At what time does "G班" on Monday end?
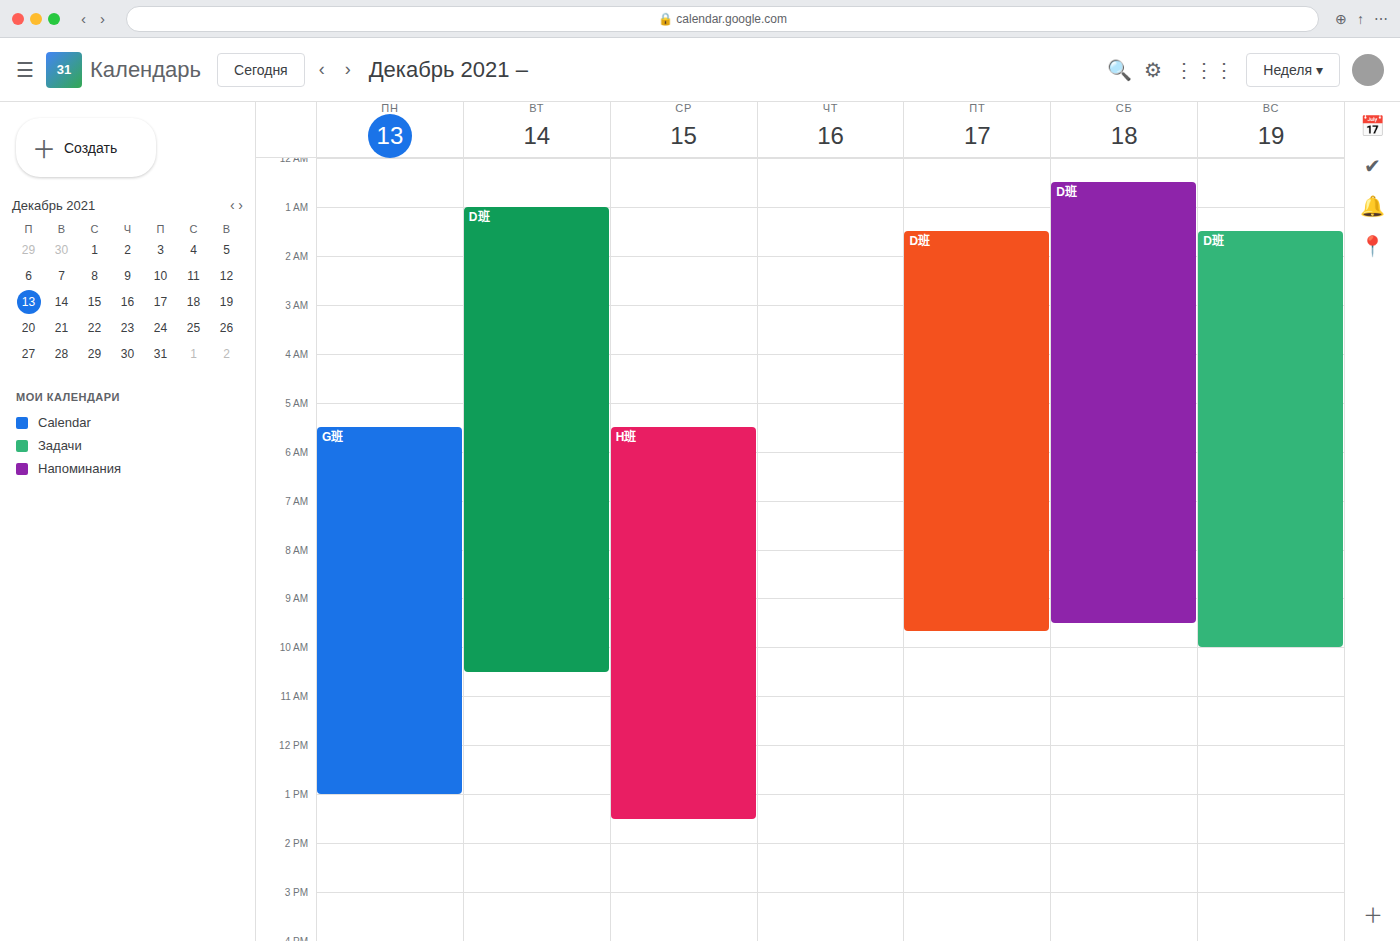
1:00 PM